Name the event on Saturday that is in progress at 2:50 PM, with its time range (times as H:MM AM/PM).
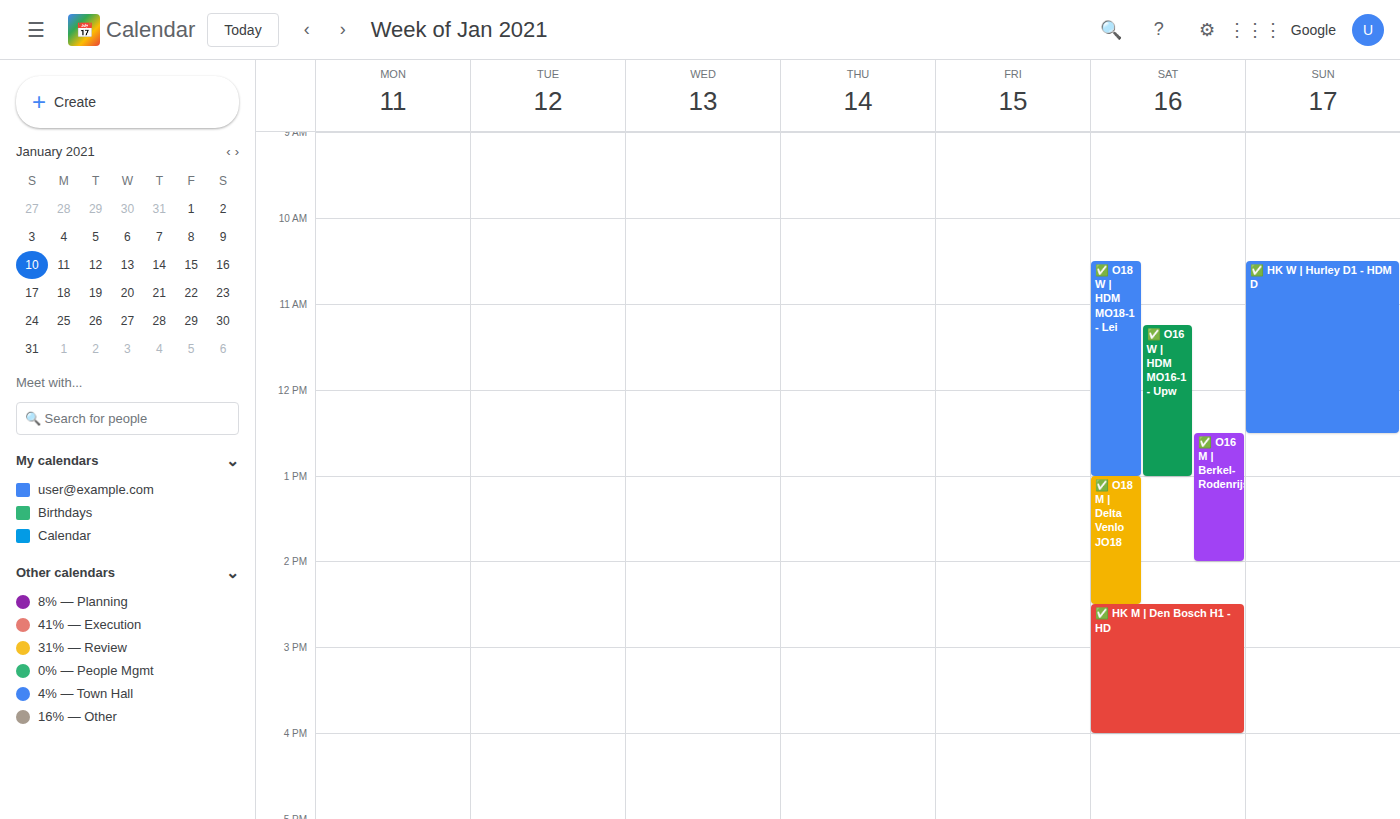
"✅ HK M | Den Bosch H1 - HD", 2:30 PM to 4:00 PM